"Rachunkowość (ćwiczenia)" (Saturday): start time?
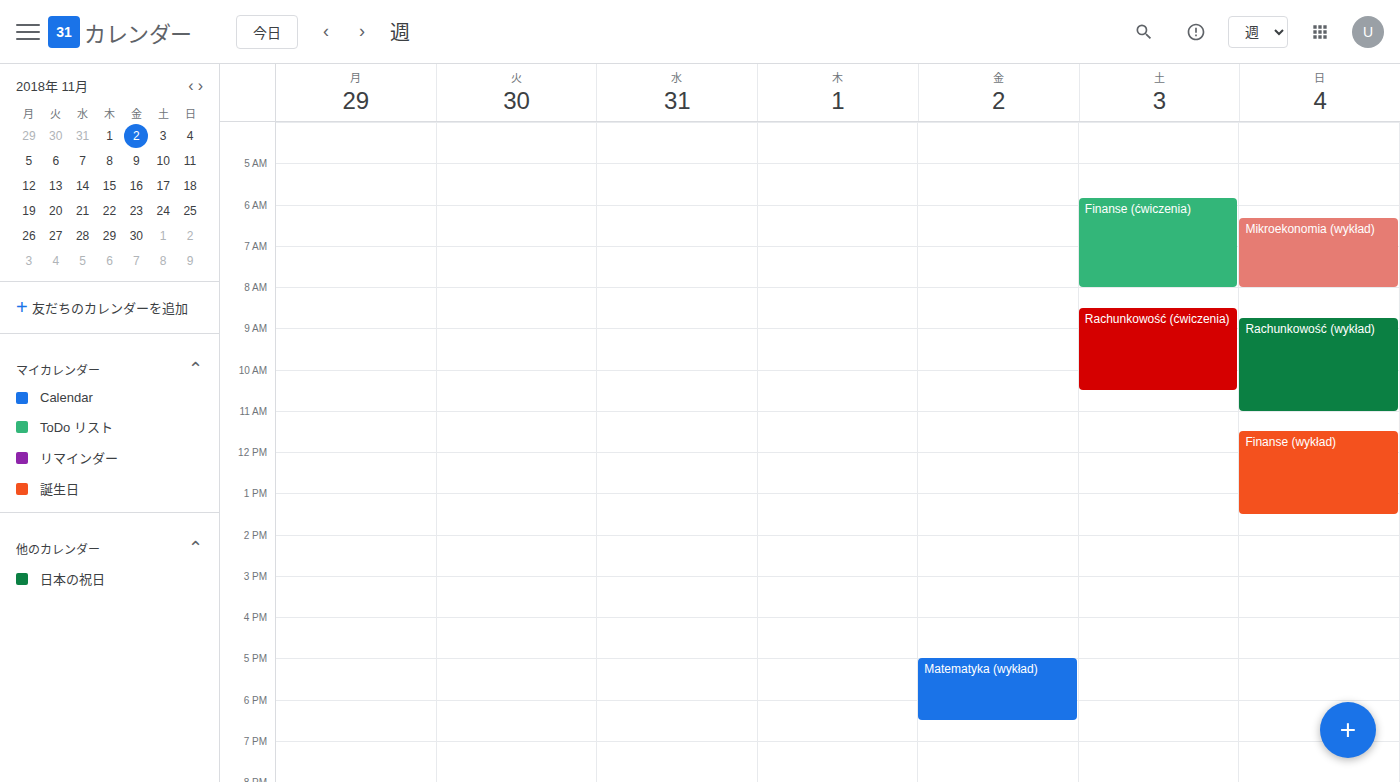
8:30 AM